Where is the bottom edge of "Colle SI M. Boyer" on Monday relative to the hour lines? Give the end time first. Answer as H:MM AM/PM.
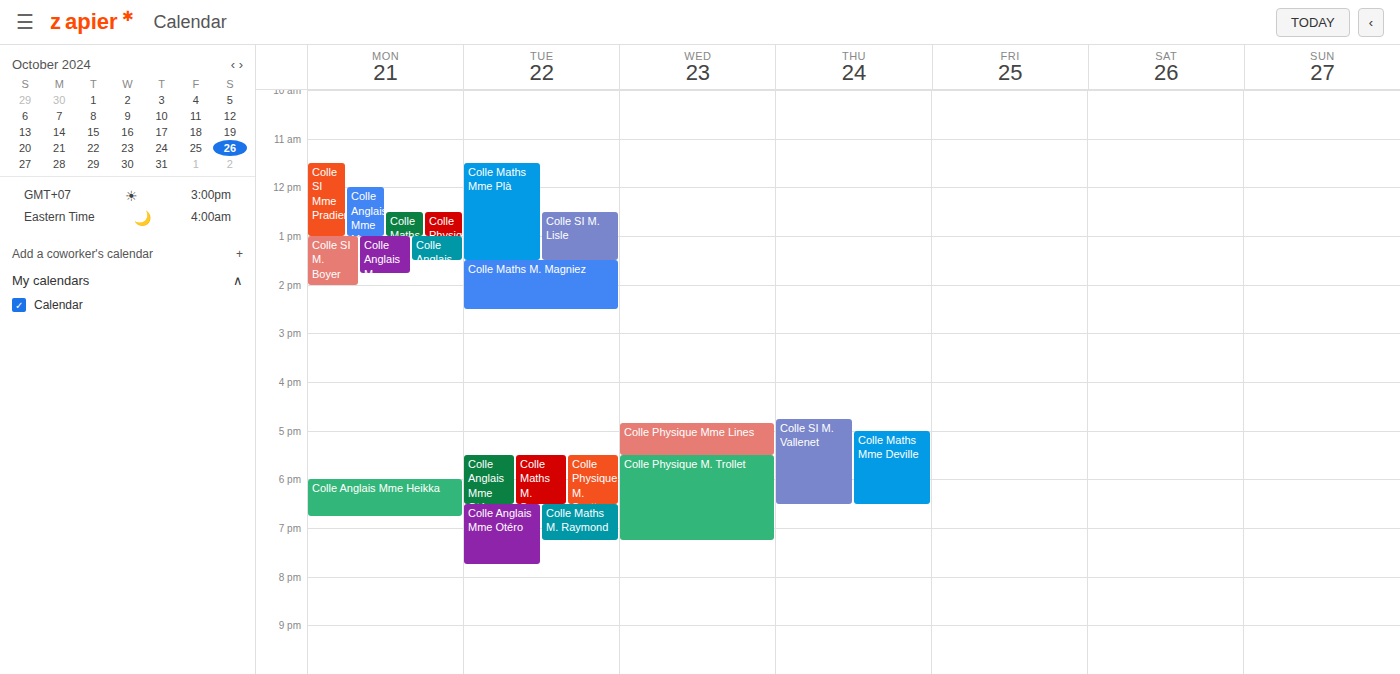
2:00 PM -- exactly on the 2 PM line.